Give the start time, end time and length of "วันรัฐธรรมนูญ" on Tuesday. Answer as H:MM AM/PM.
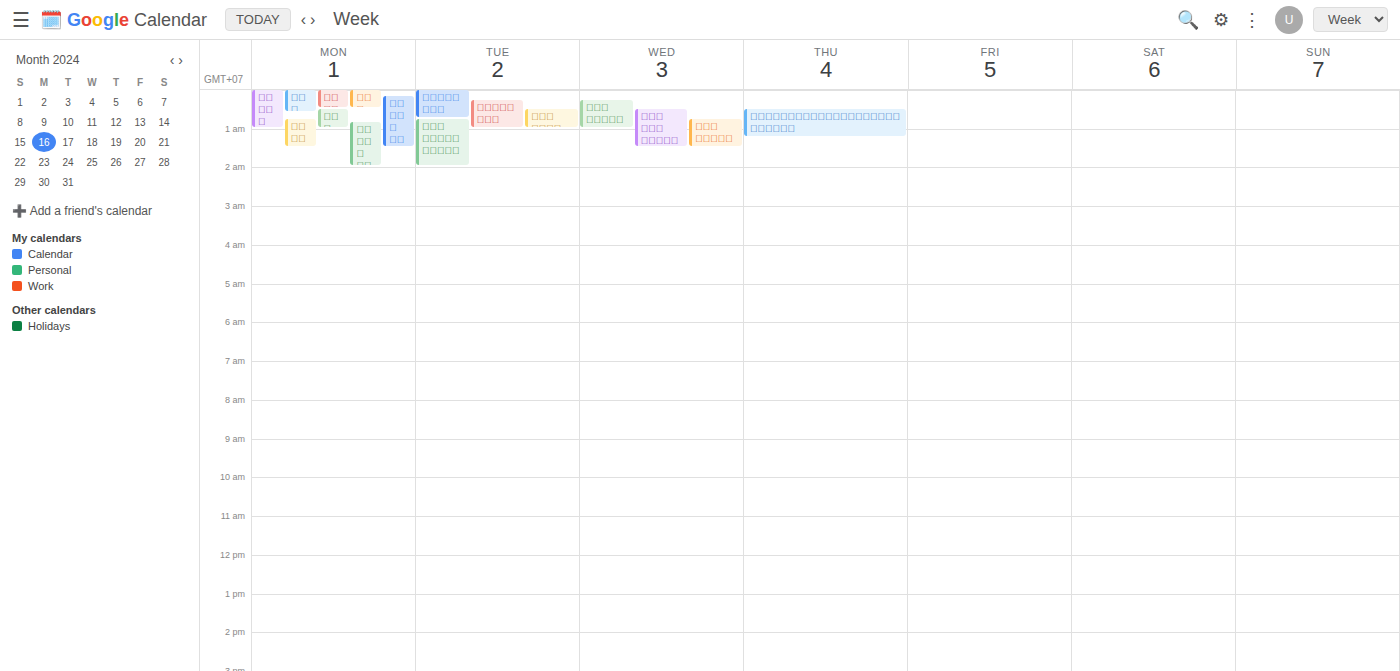
12:45 AM to 2:00 AM, 1 hour 15 minutes